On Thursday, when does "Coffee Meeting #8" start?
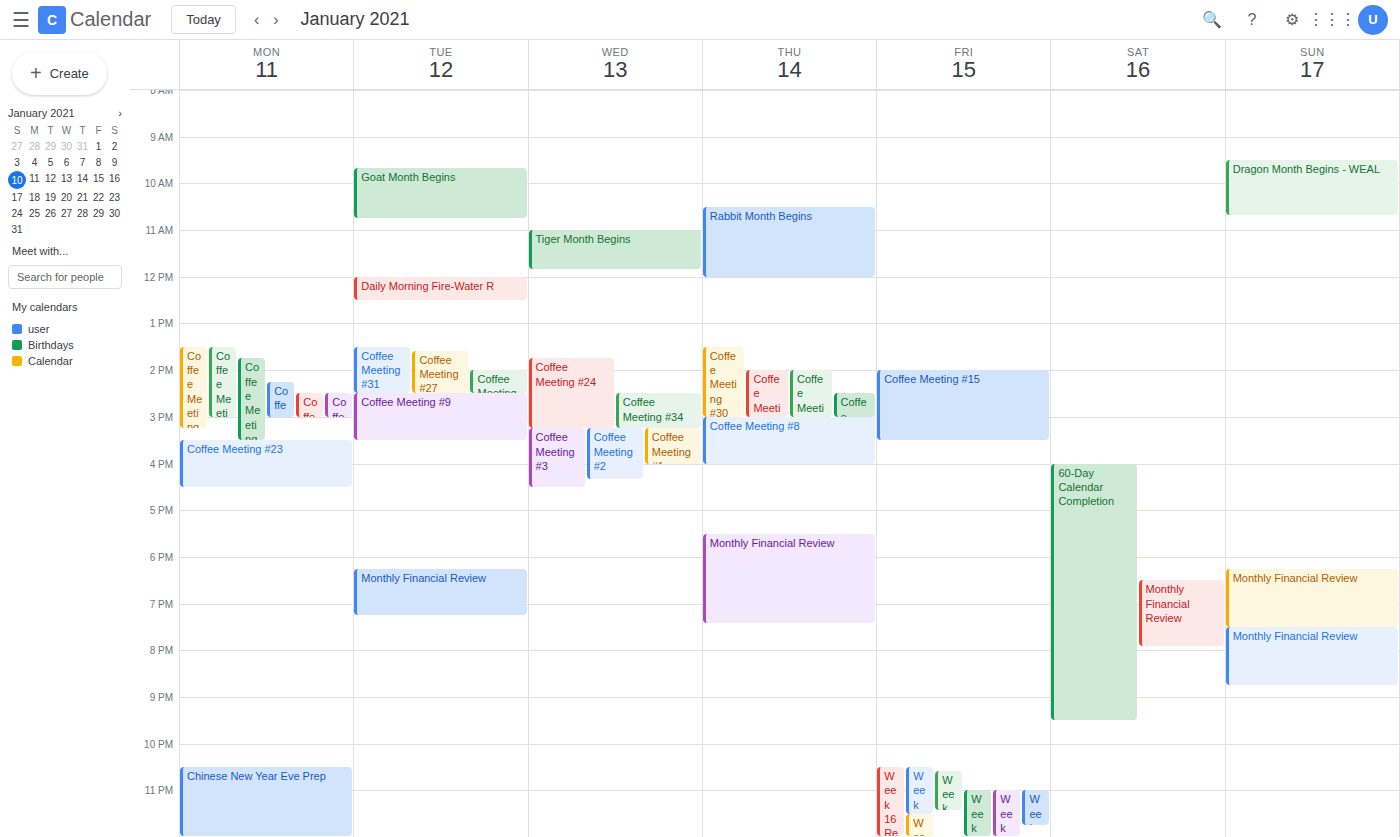
3:00 PM